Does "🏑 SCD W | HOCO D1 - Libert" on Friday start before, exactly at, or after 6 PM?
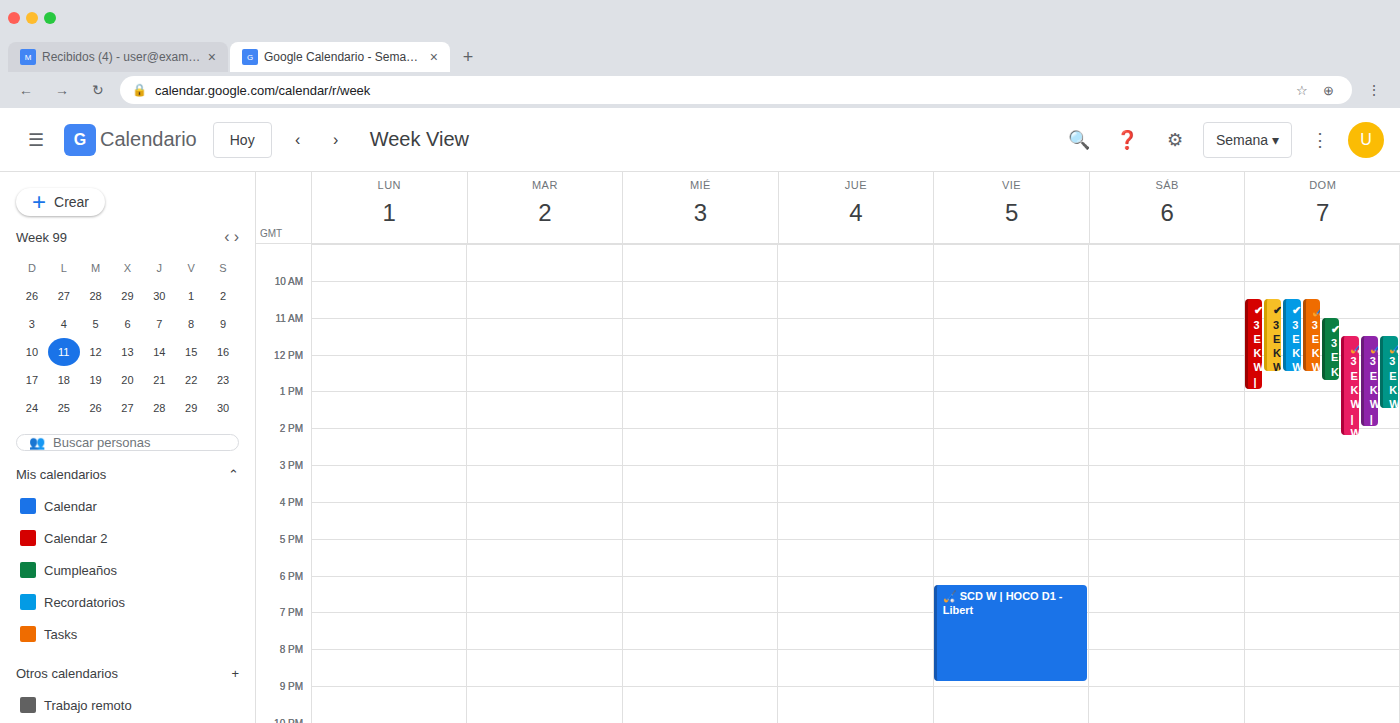
6:15 PM -- after 6 PM, 15 minutes below the 6 PM line.